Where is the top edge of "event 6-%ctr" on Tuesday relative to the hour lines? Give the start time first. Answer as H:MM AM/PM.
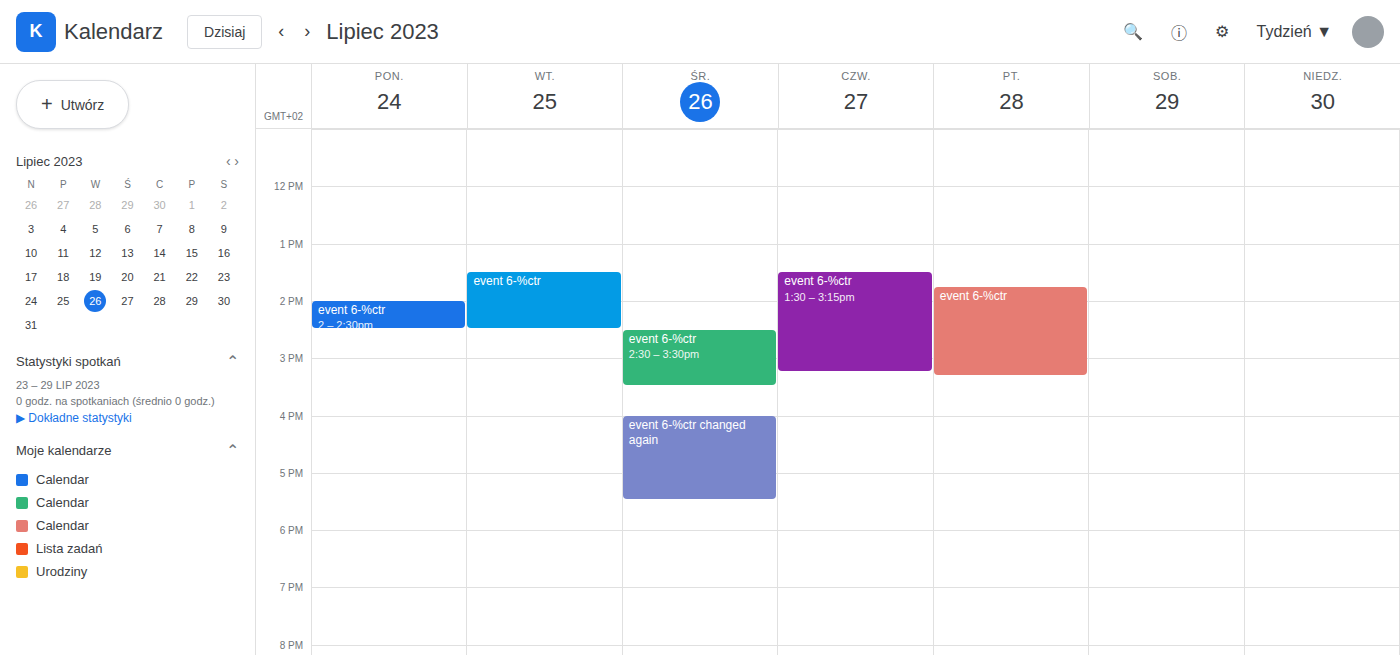
1:30 PM -- halfway between the 1 PM and 2 PM lines.